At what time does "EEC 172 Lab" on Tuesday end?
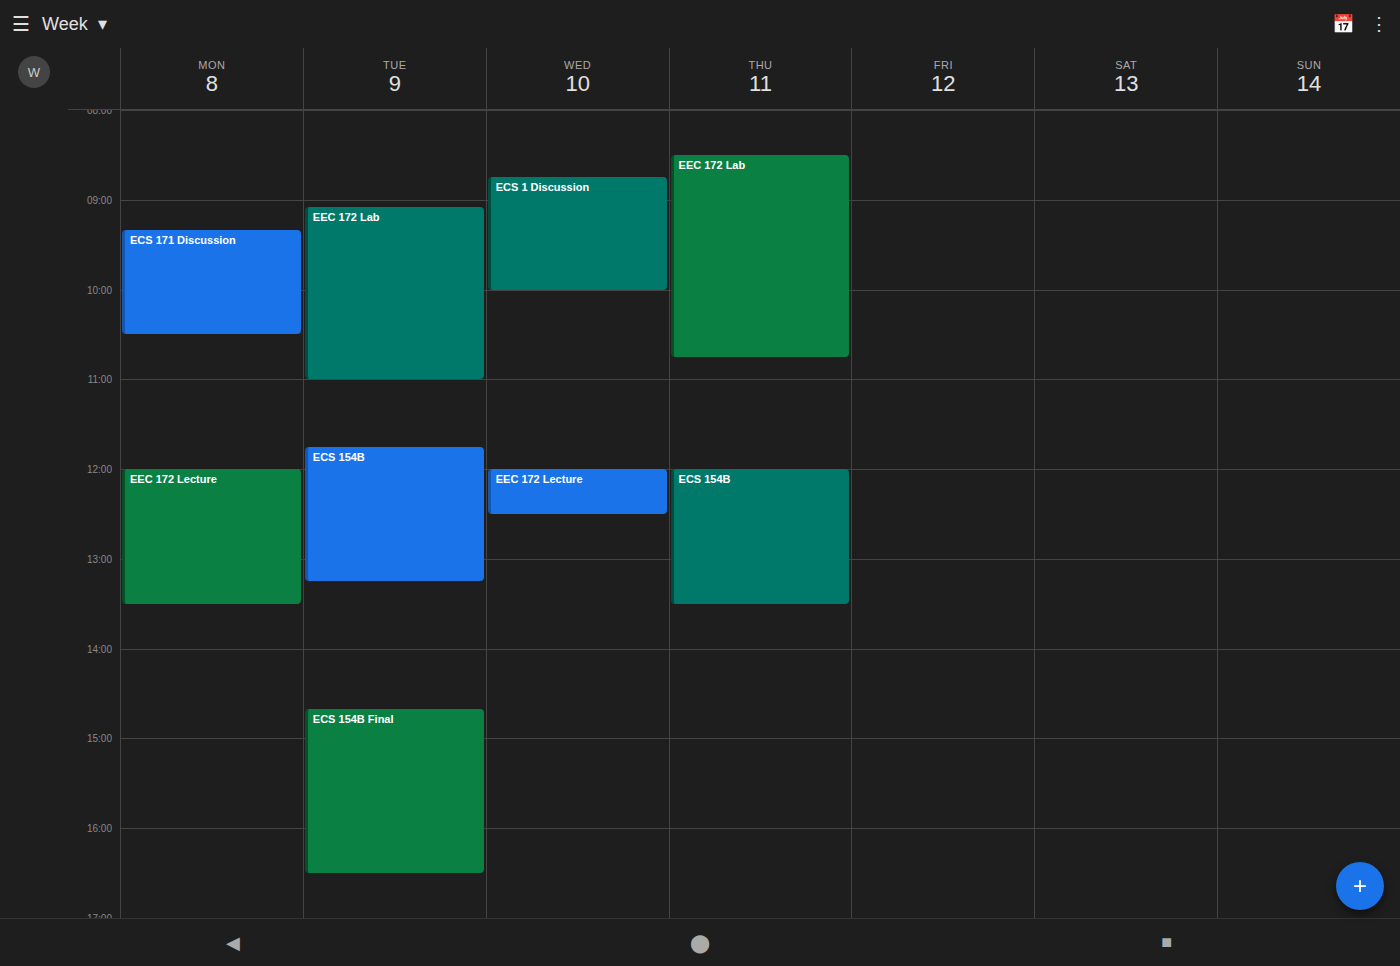
11:00 AM